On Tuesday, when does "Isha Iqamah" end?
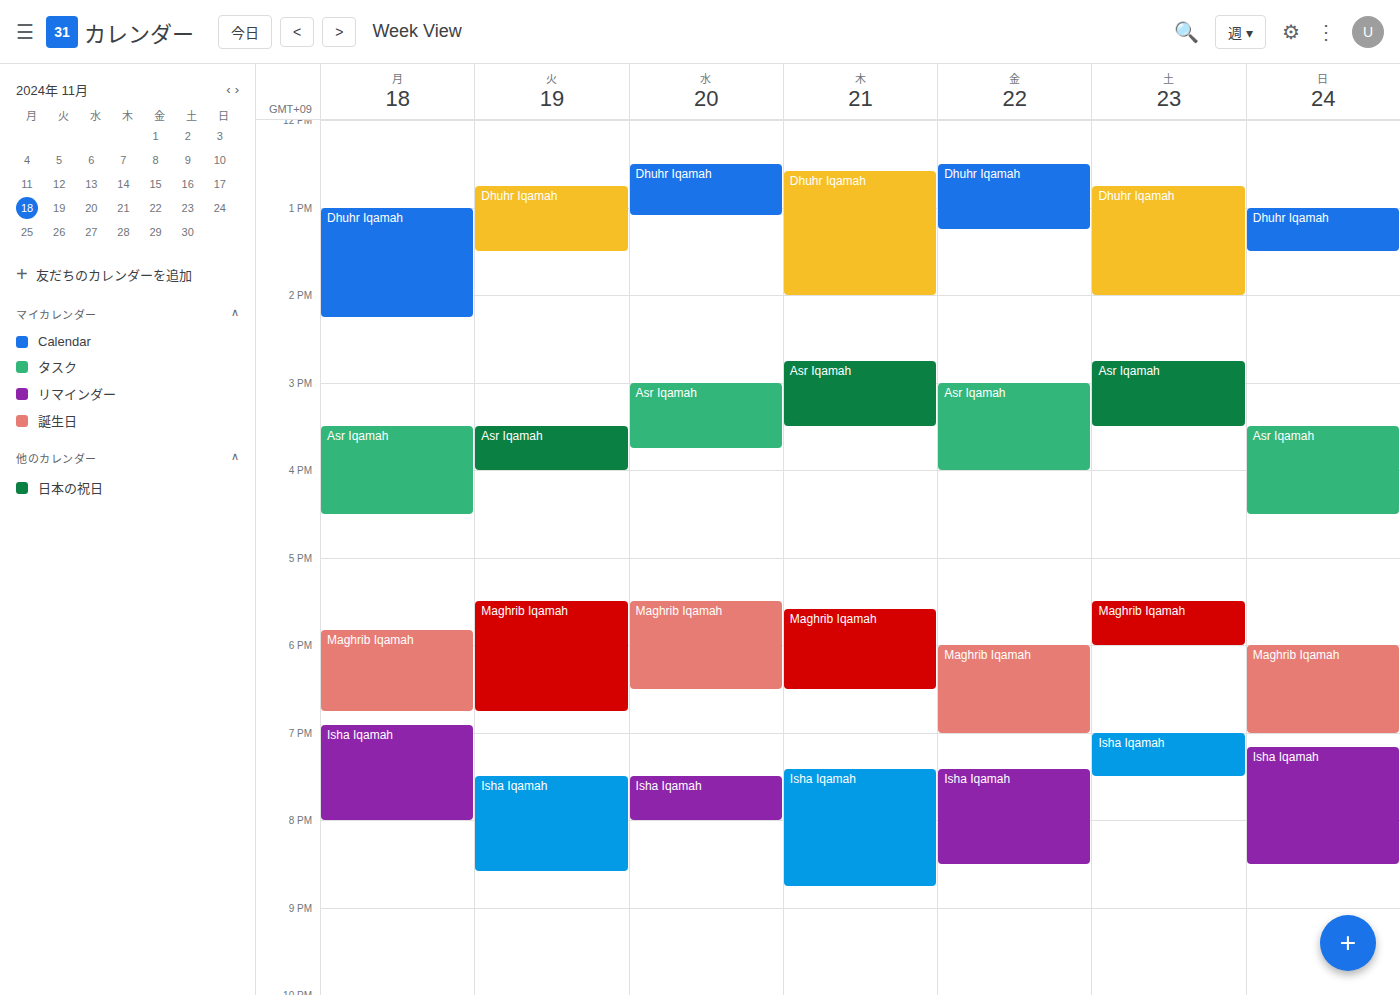
8:35 PM